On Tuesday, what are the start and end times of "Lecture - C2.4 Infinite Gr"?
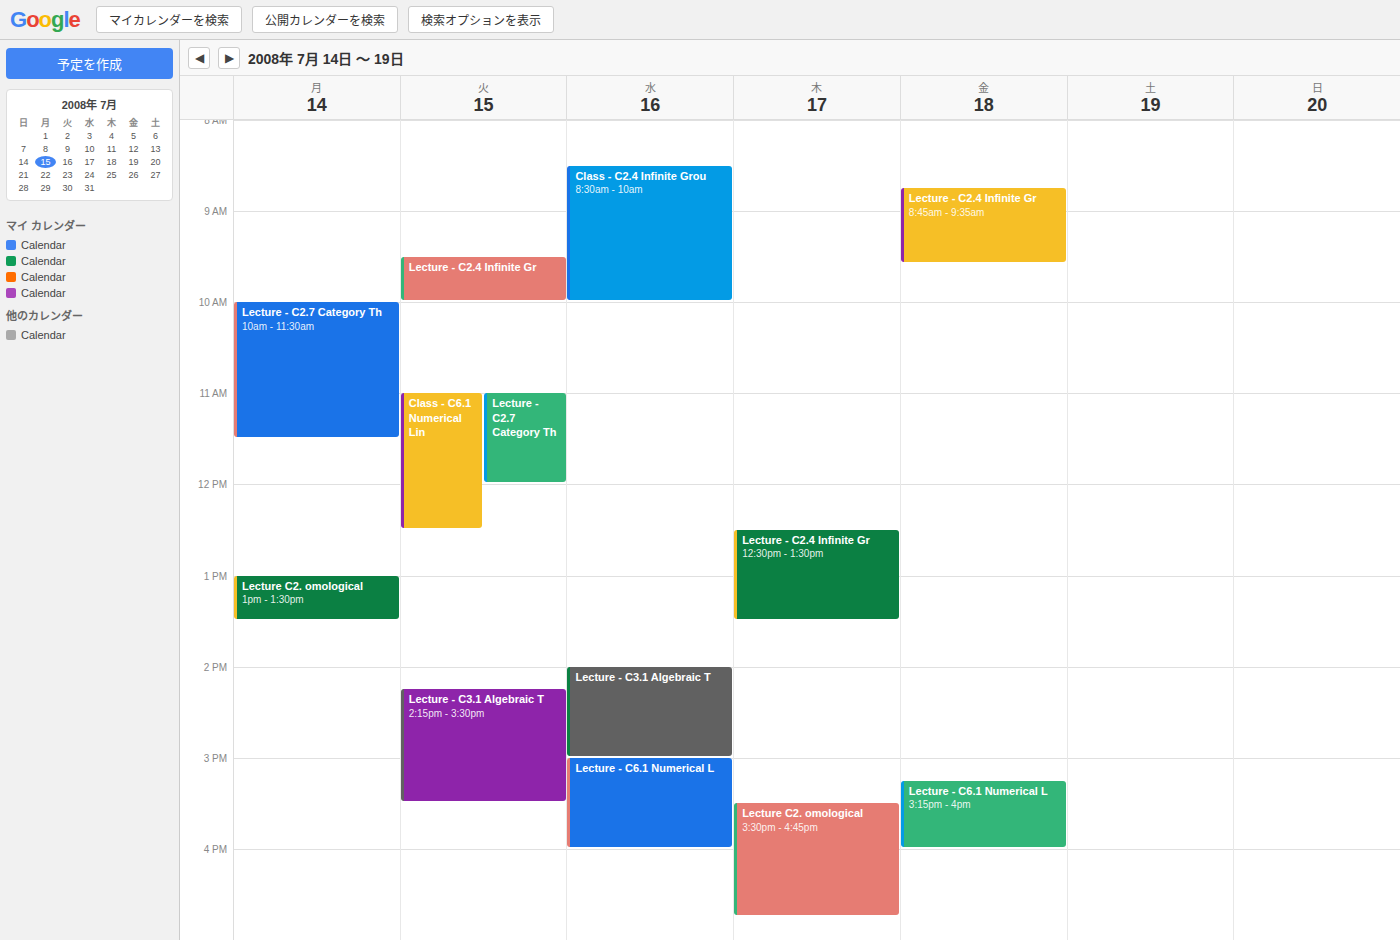
9:30 AM to 10:00 AM